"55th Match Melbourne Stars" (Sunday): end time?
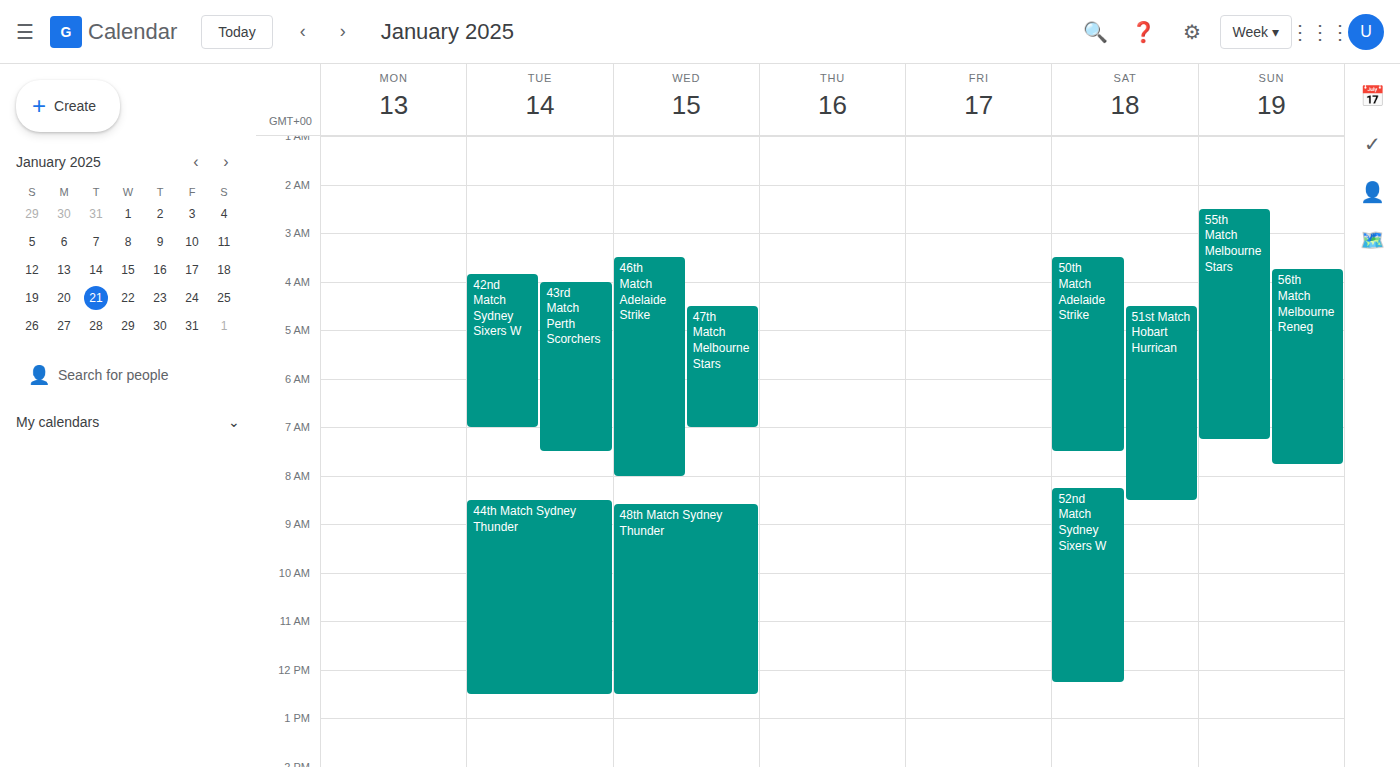
7:15 AM